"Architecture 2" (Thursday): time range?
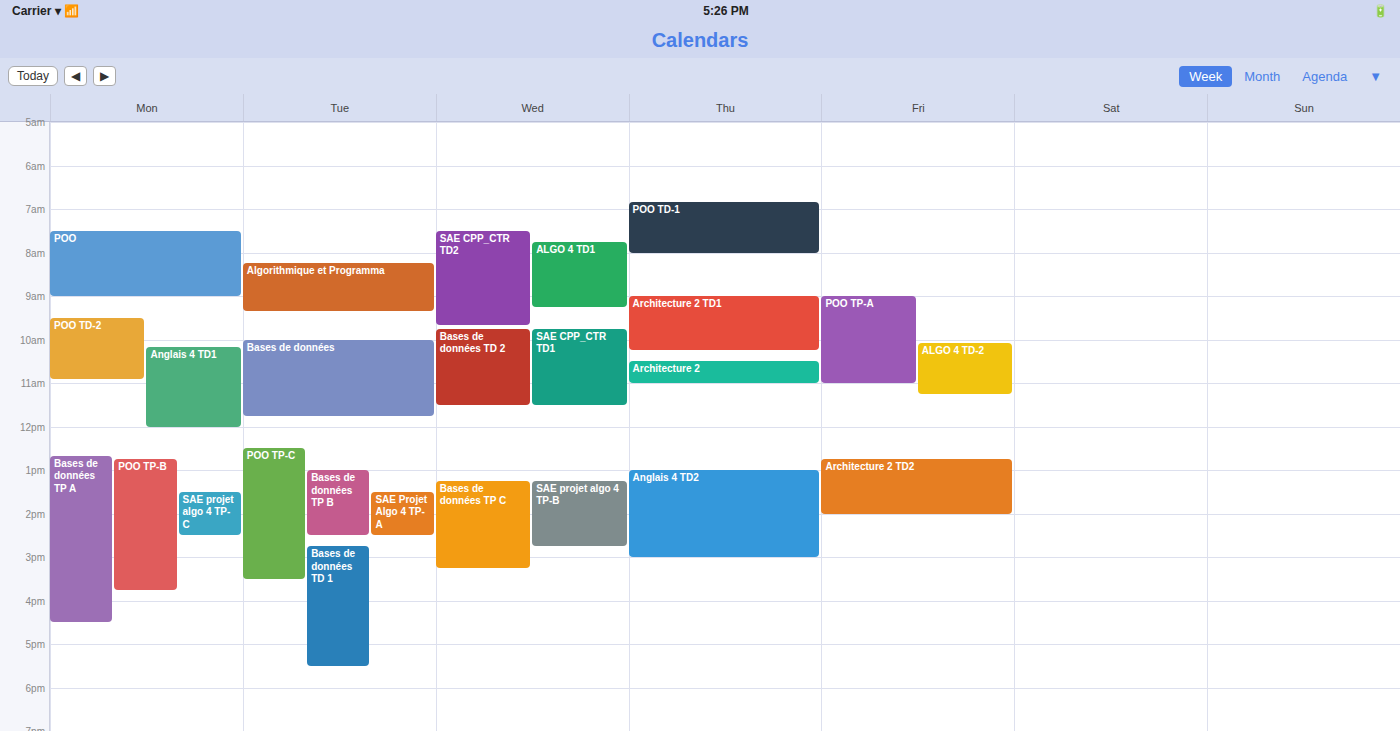
10:30 to 11:00